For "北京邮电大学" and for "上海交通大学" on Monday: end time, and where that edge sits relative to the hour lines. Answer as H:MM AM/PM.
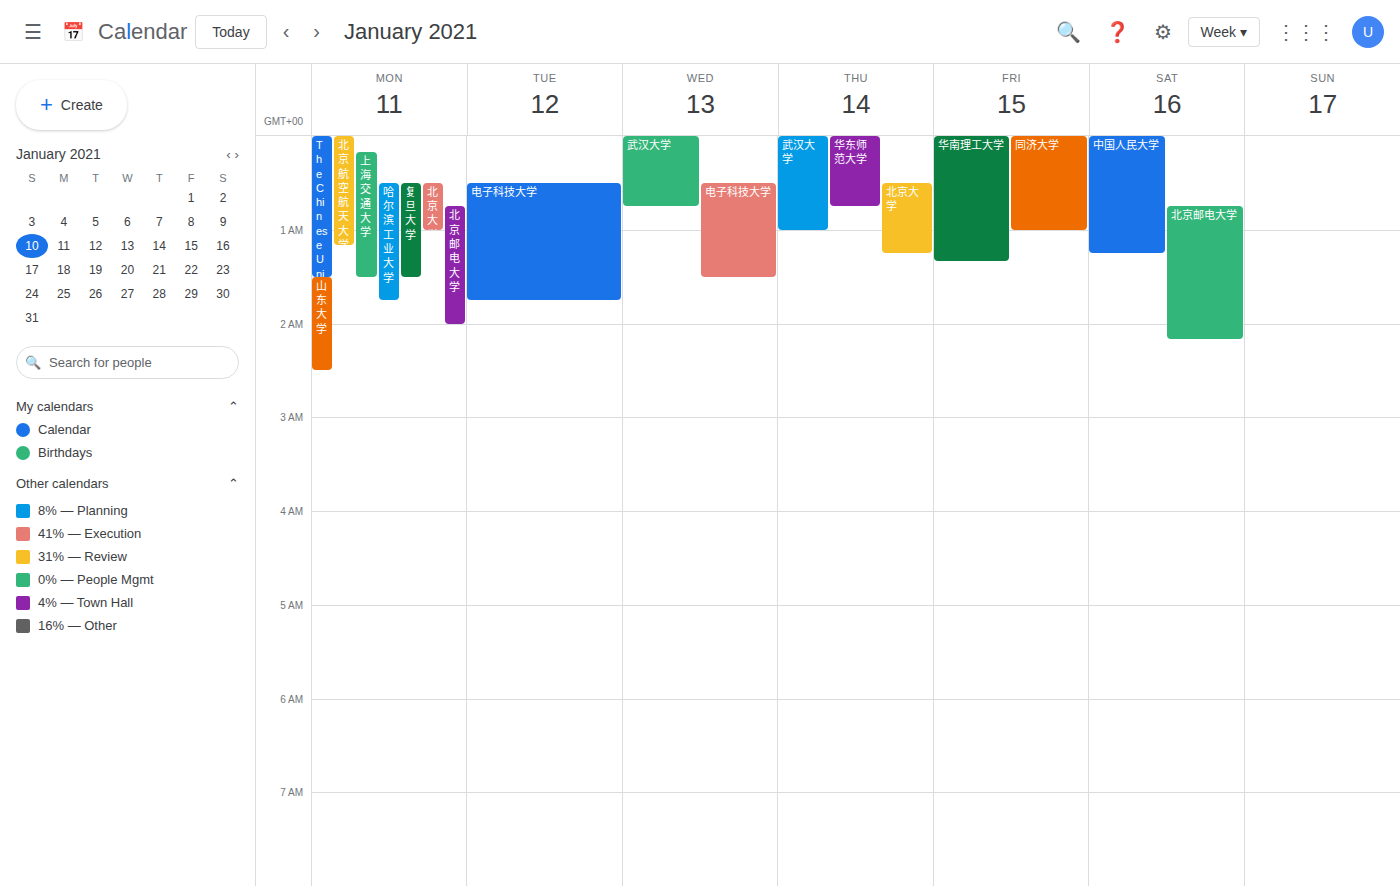
"北京邮电大学": 2:00 AM, exactly on the 2 AM line. "上海交通大学": 1:30 AM, halfway between the 1 AM and 2 AM lines.